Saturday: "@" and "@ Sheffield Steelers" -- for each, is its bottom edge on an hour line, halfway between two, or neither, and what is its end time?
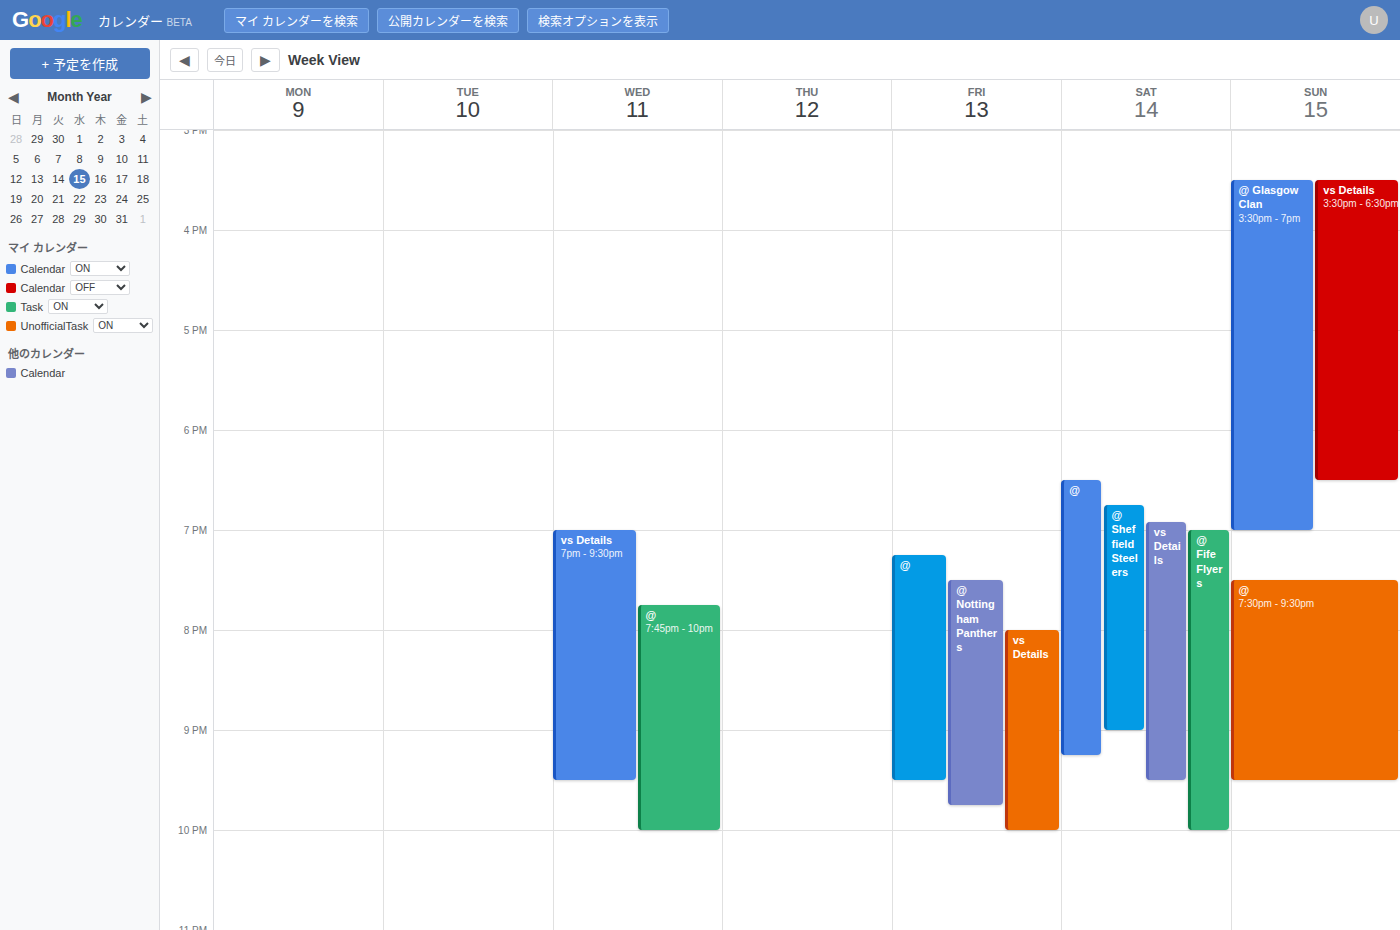
"@": 9:15 PM, neither: a quarter of the way from the 9 PM line to the 10 PM line. "@ Sheffield Steelers": 9:00 PM, exactly on the 9 PM line.